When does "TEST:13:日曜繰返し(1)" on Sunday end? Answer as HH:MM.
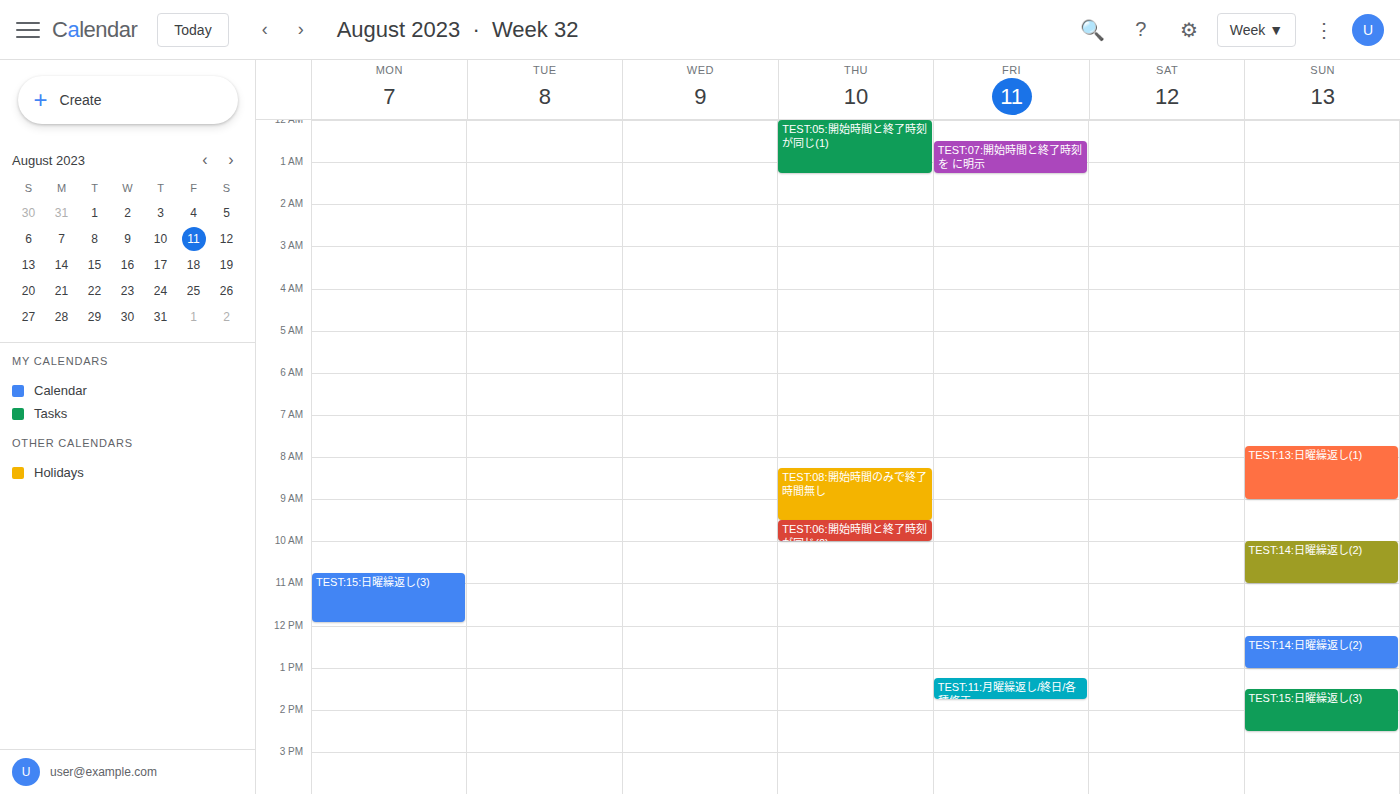
09:00